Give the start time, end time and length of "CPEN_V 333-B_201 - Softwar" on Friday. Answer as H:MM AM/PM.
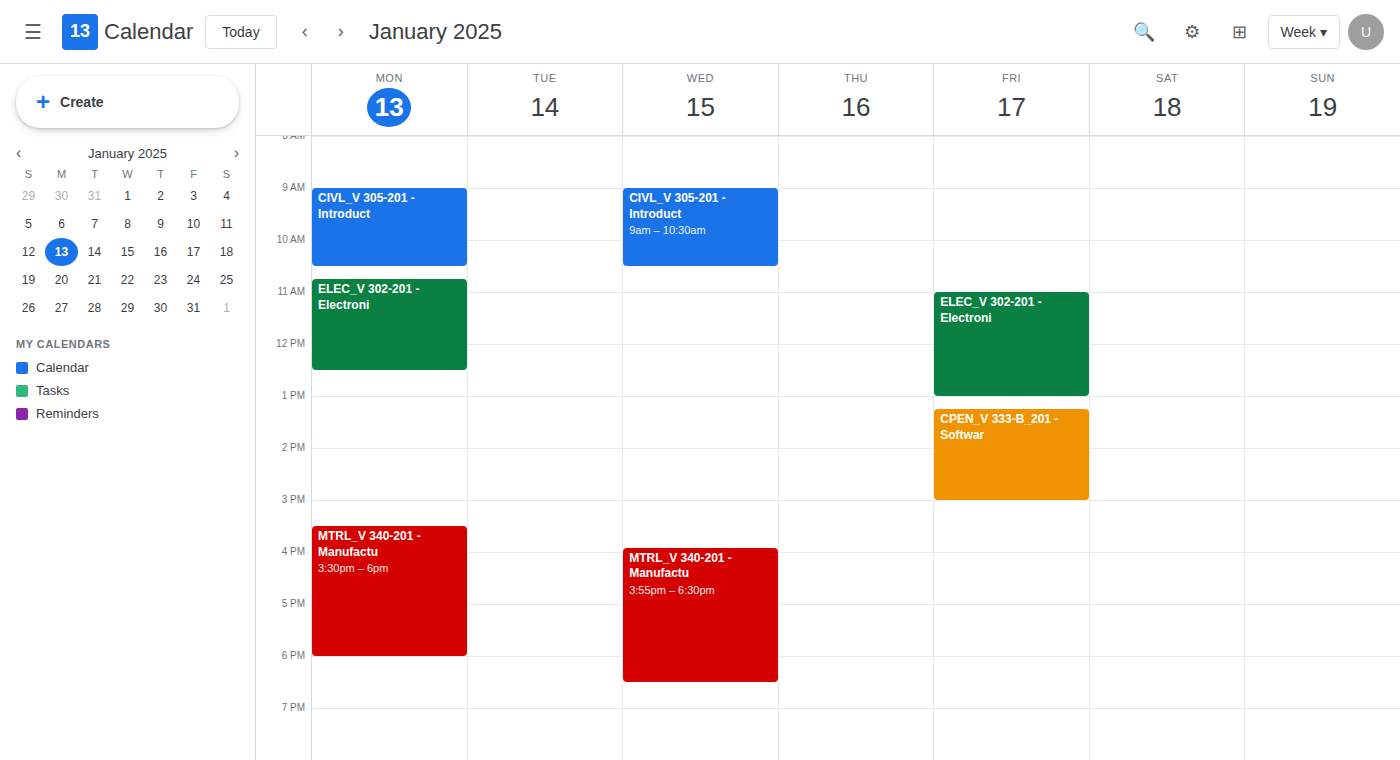
1:15 PM to 3:00 PM, 1 hour 45 minutes